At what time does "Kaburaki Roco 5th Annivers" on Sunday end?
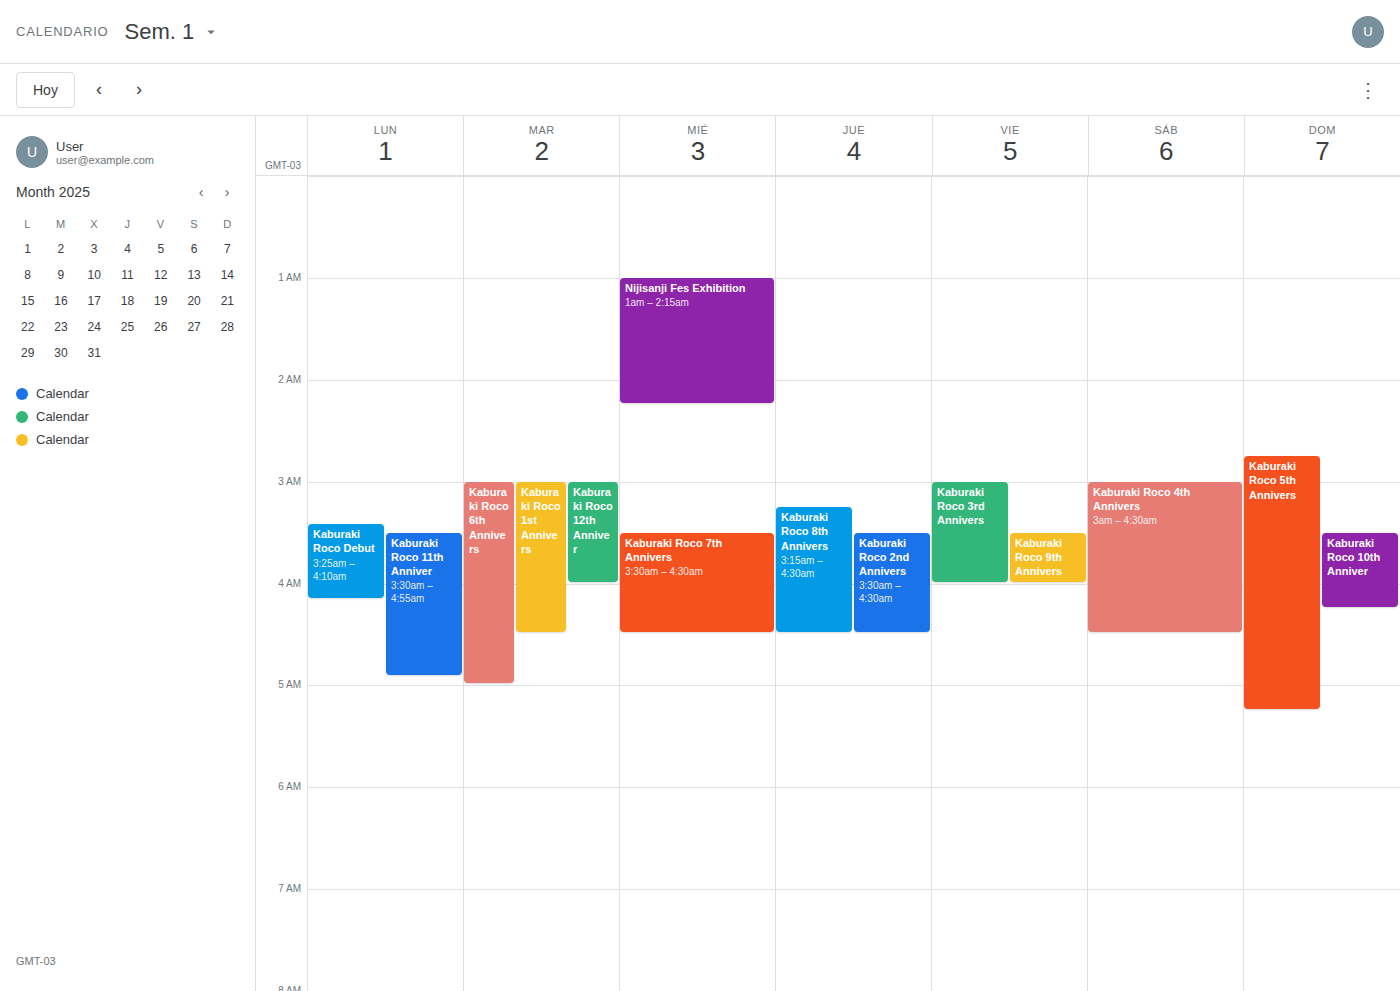
5:15 AM